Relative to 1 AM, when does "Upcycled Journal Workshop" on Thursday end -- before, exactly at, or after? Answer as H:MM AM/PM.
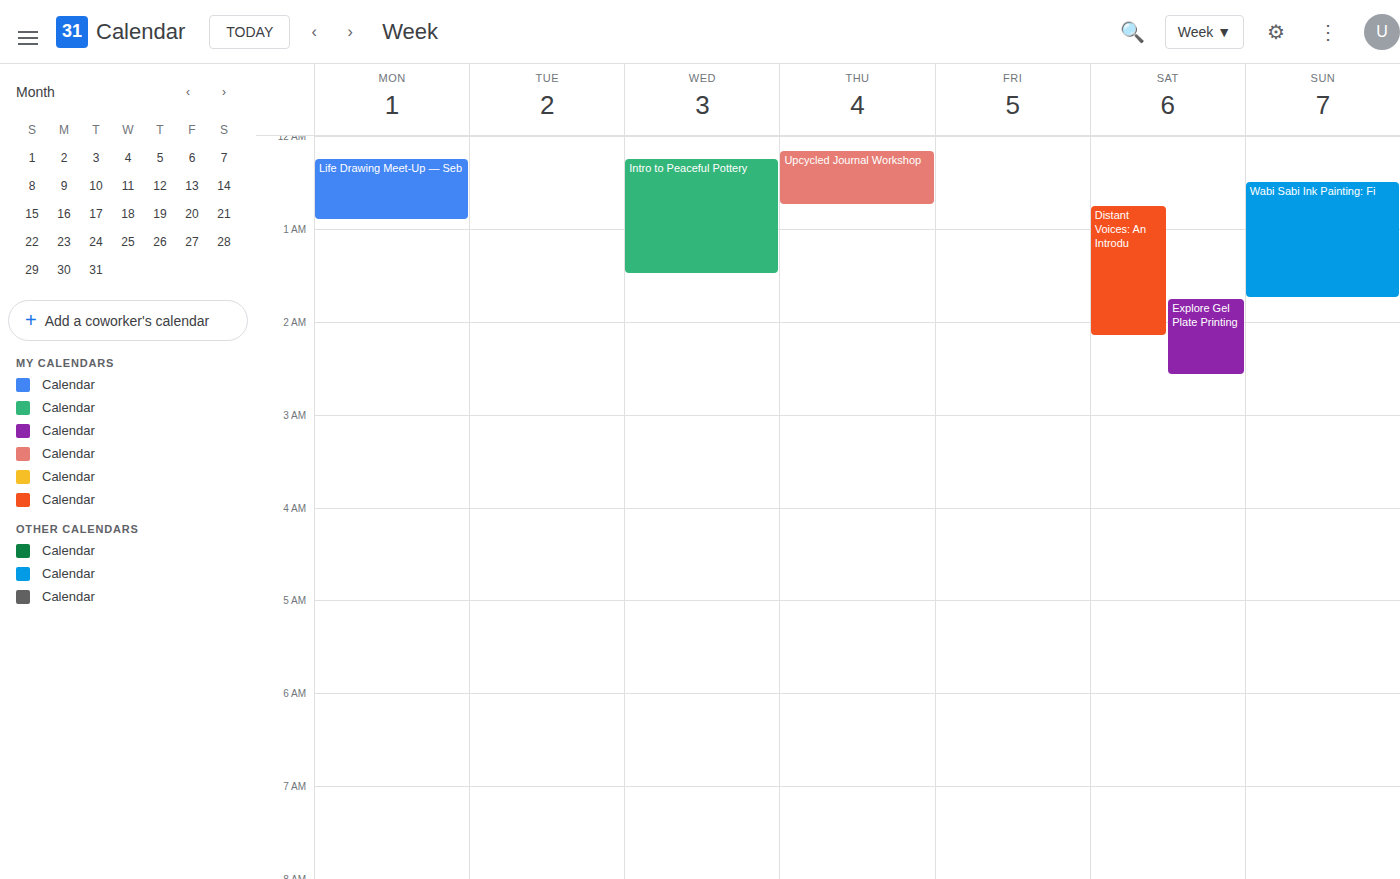
12:45 AM -- before 1 AM, 15 minutes above the 1 AM line.